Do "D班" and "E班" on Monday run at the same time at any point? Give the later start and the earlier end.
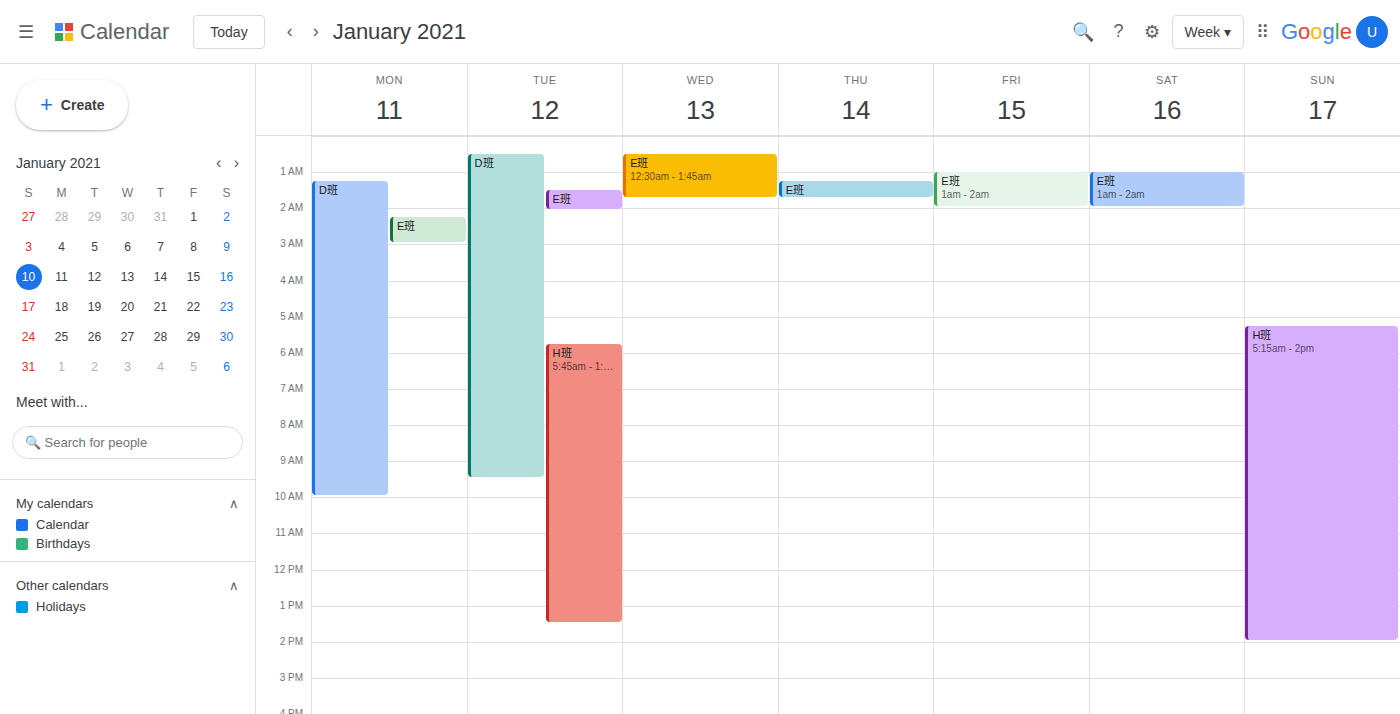
"E班" runs 2:15 AM to 3:00 AM, inside "D班" -- they overlap.